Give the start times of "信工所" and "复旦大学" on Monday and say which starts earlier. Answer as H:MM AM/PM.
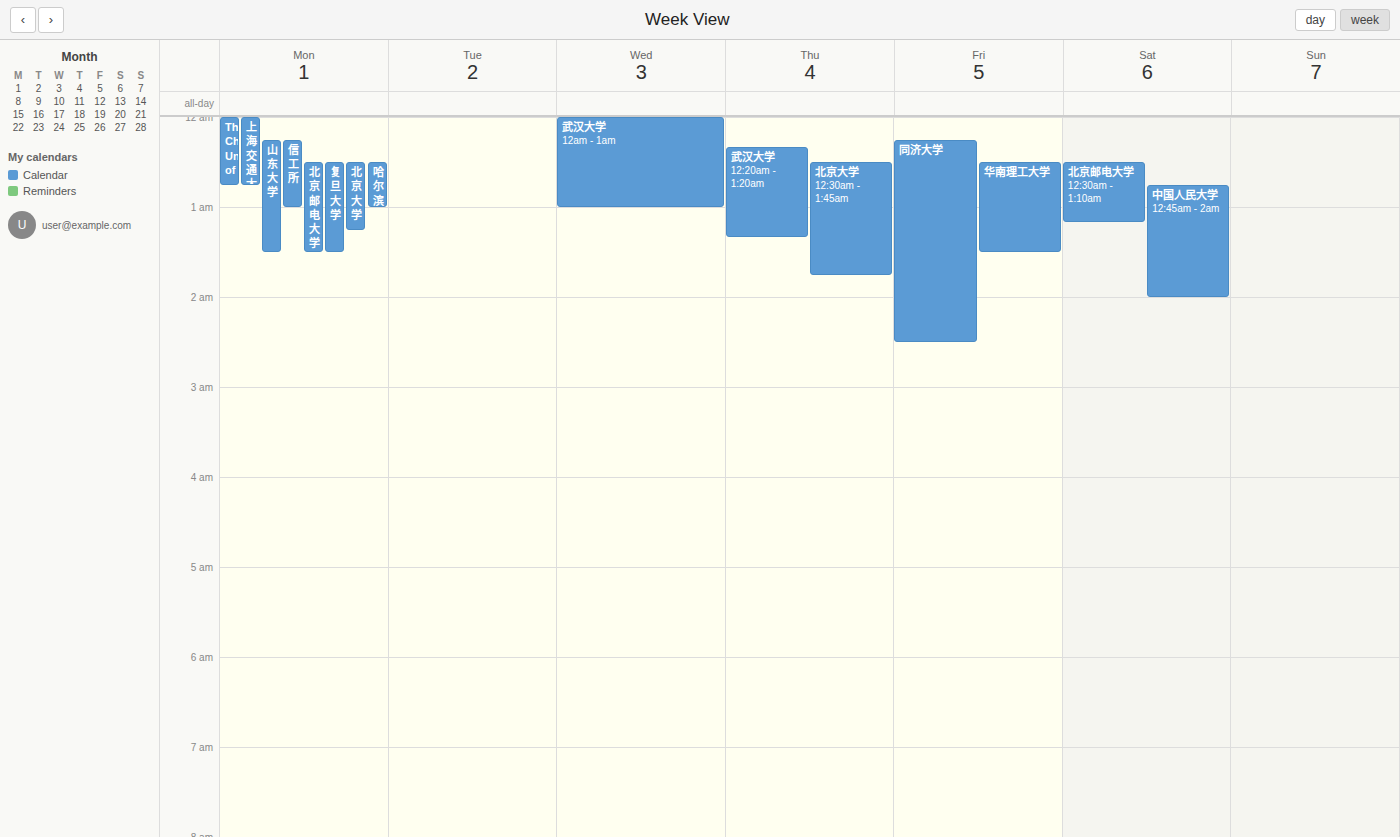
"信工所" 12:15 AM; "复旦大学" 12:30 AM.